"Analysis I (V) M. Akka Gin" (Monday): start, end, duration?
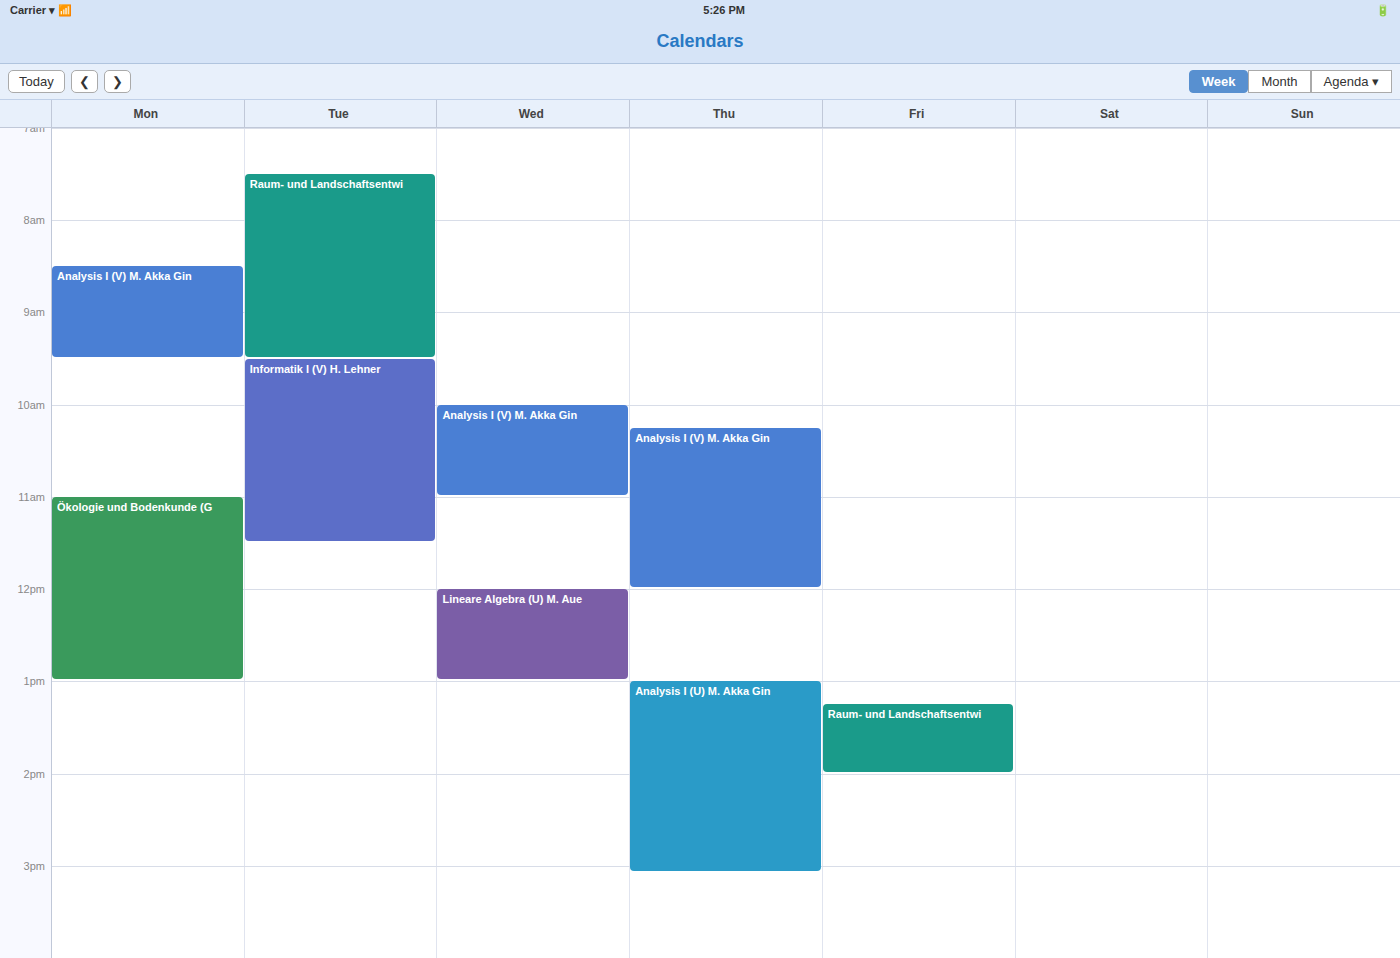
8:30 AM to 9:30 AM, 1 hour